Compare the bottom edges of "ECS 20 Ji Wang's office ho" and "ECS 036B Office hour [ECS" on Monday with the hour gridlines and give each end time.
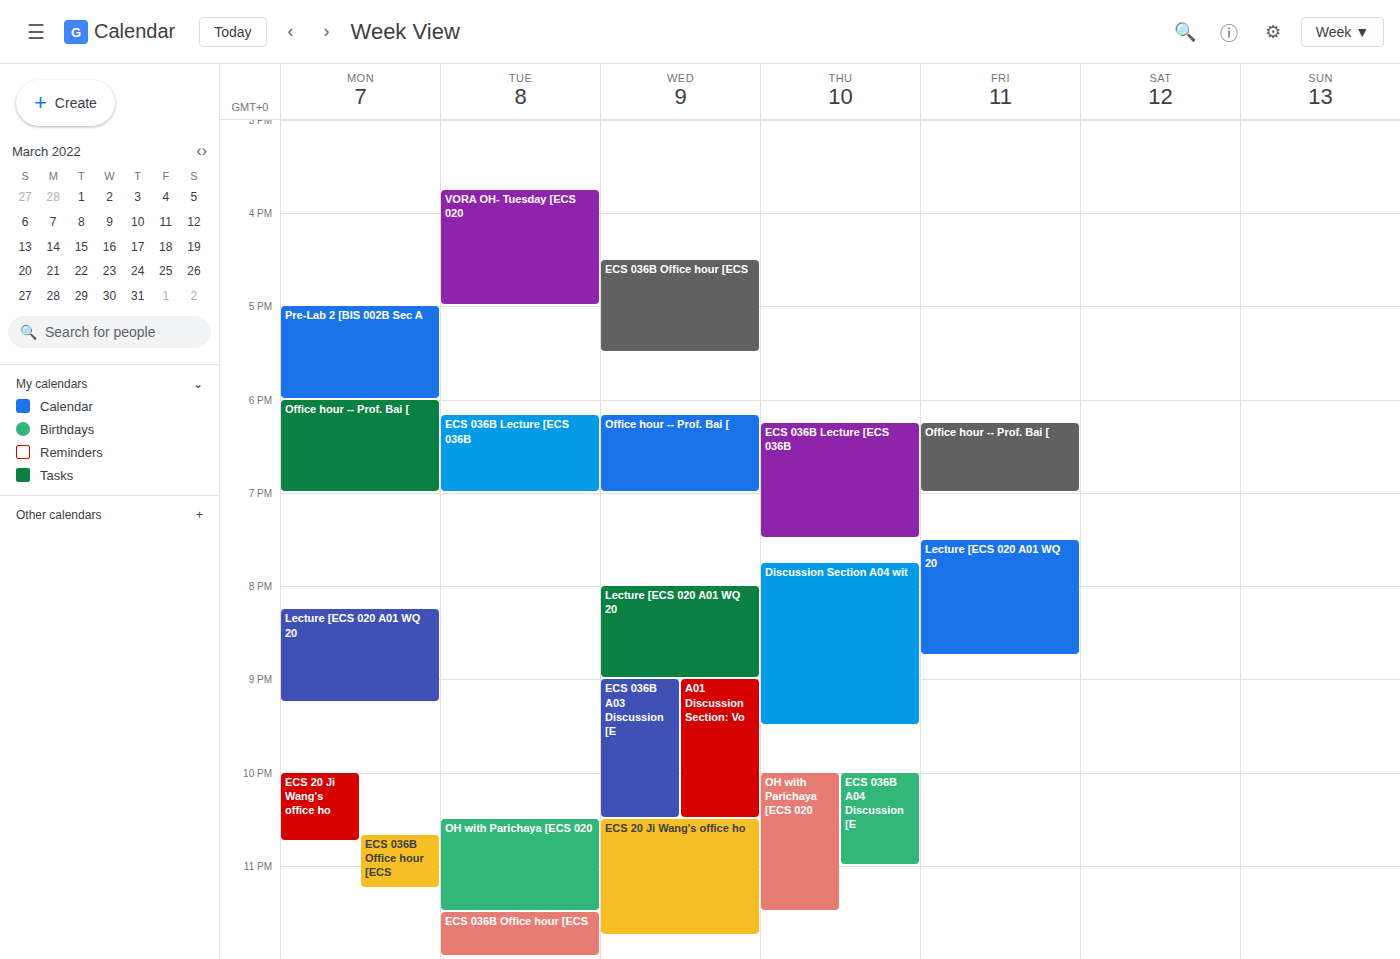
"ECS 20 Ji Wang's office ho": 10:45 PM, neither: three quarters of the way from the 10 PM line to the 11 PM line. "ECS 036B Office hour [ECS": 11:15 PM, neither: a quarter of the way from the 11 PM line to the 12 AM line.